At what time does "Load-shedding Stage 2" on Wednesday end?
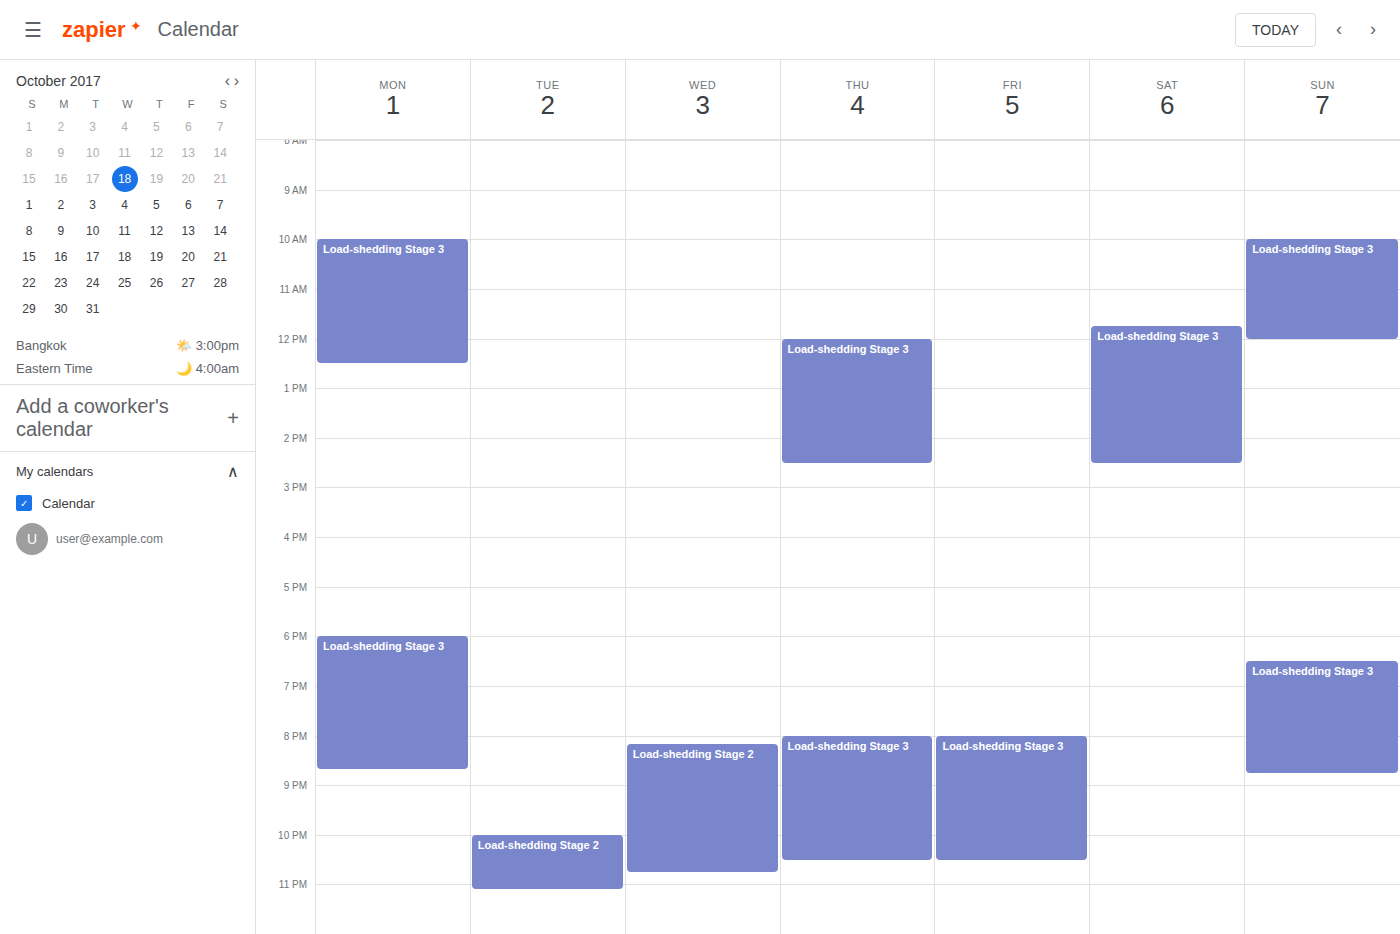
10:45 PM